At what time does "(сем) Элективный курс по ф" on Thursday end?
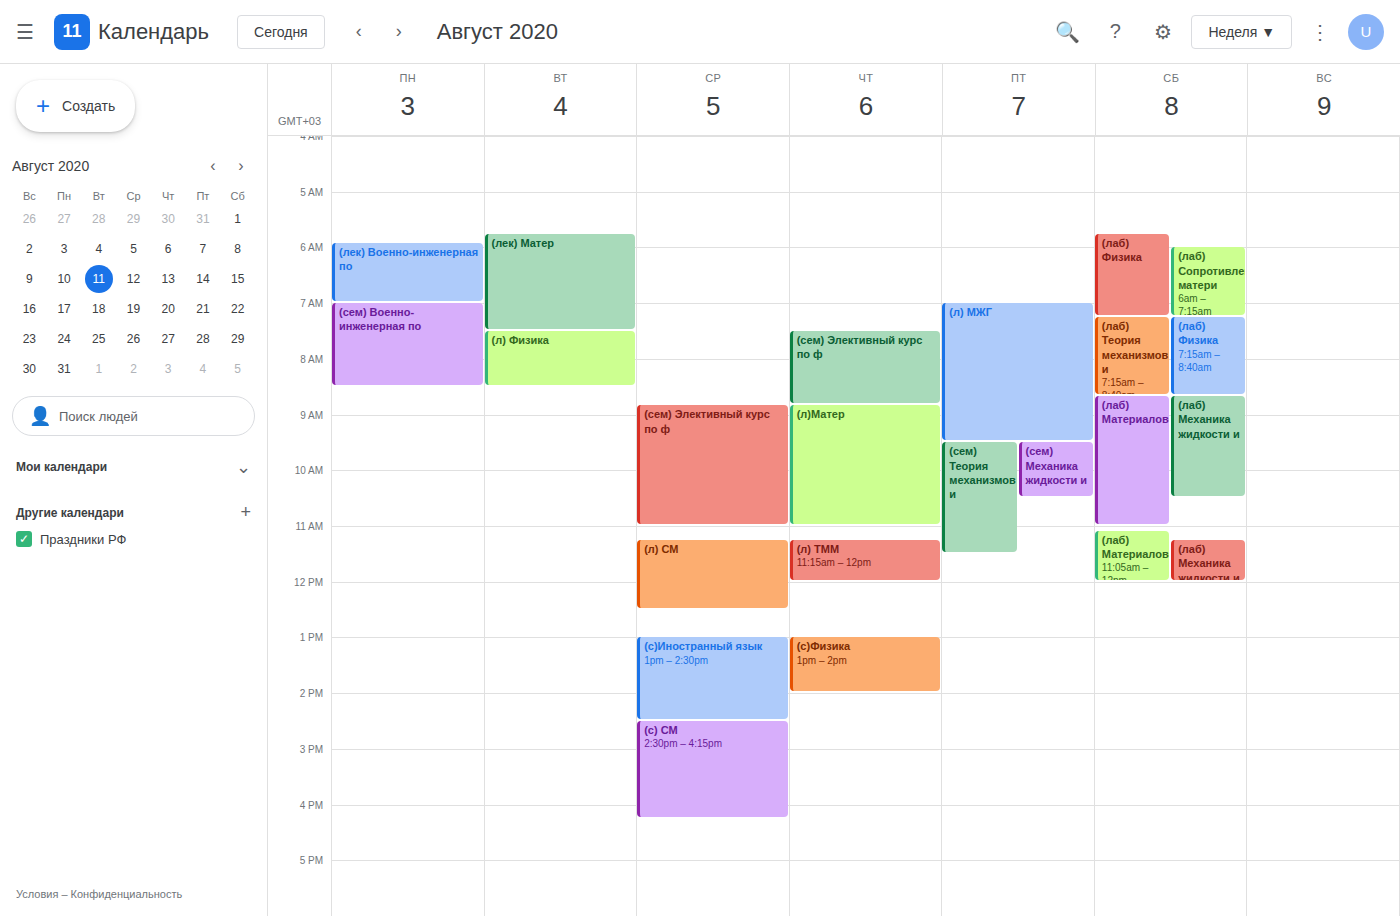
8:50 AM